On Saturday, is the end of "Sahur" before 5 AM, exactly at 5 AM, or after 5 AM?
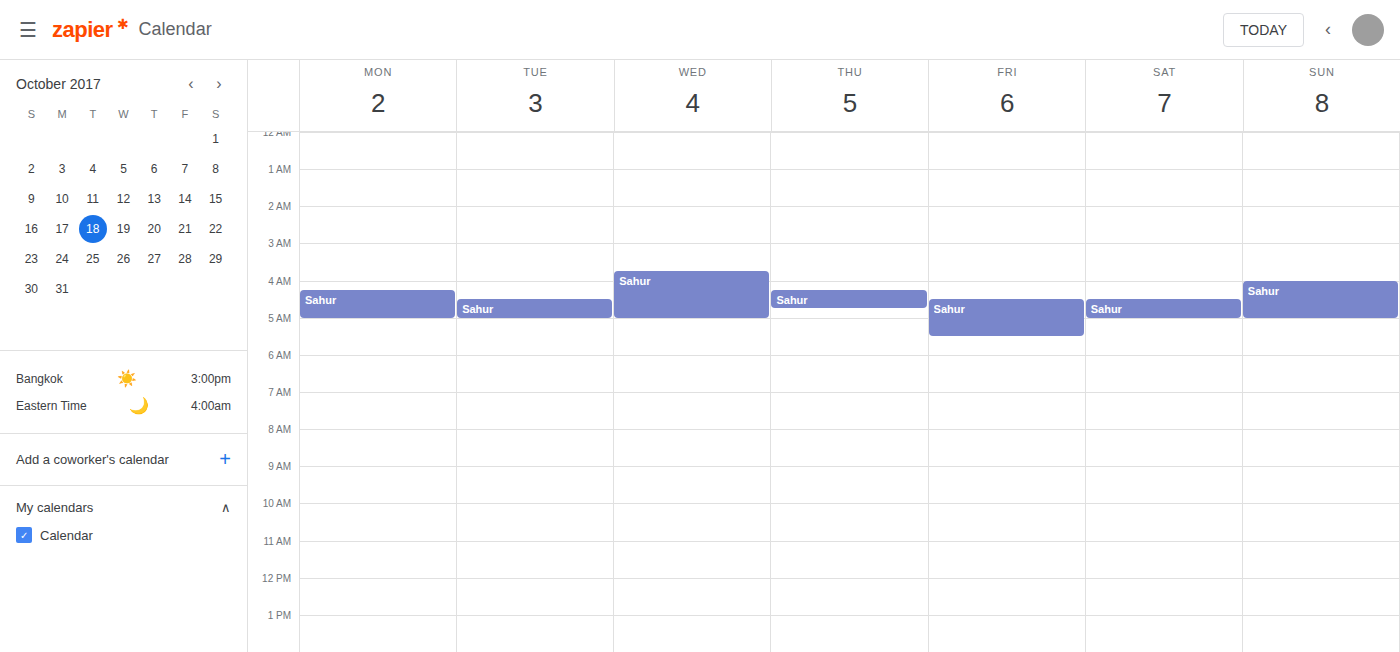
5:00 AM -- exactly at 5 AM, on the 5 AM line.